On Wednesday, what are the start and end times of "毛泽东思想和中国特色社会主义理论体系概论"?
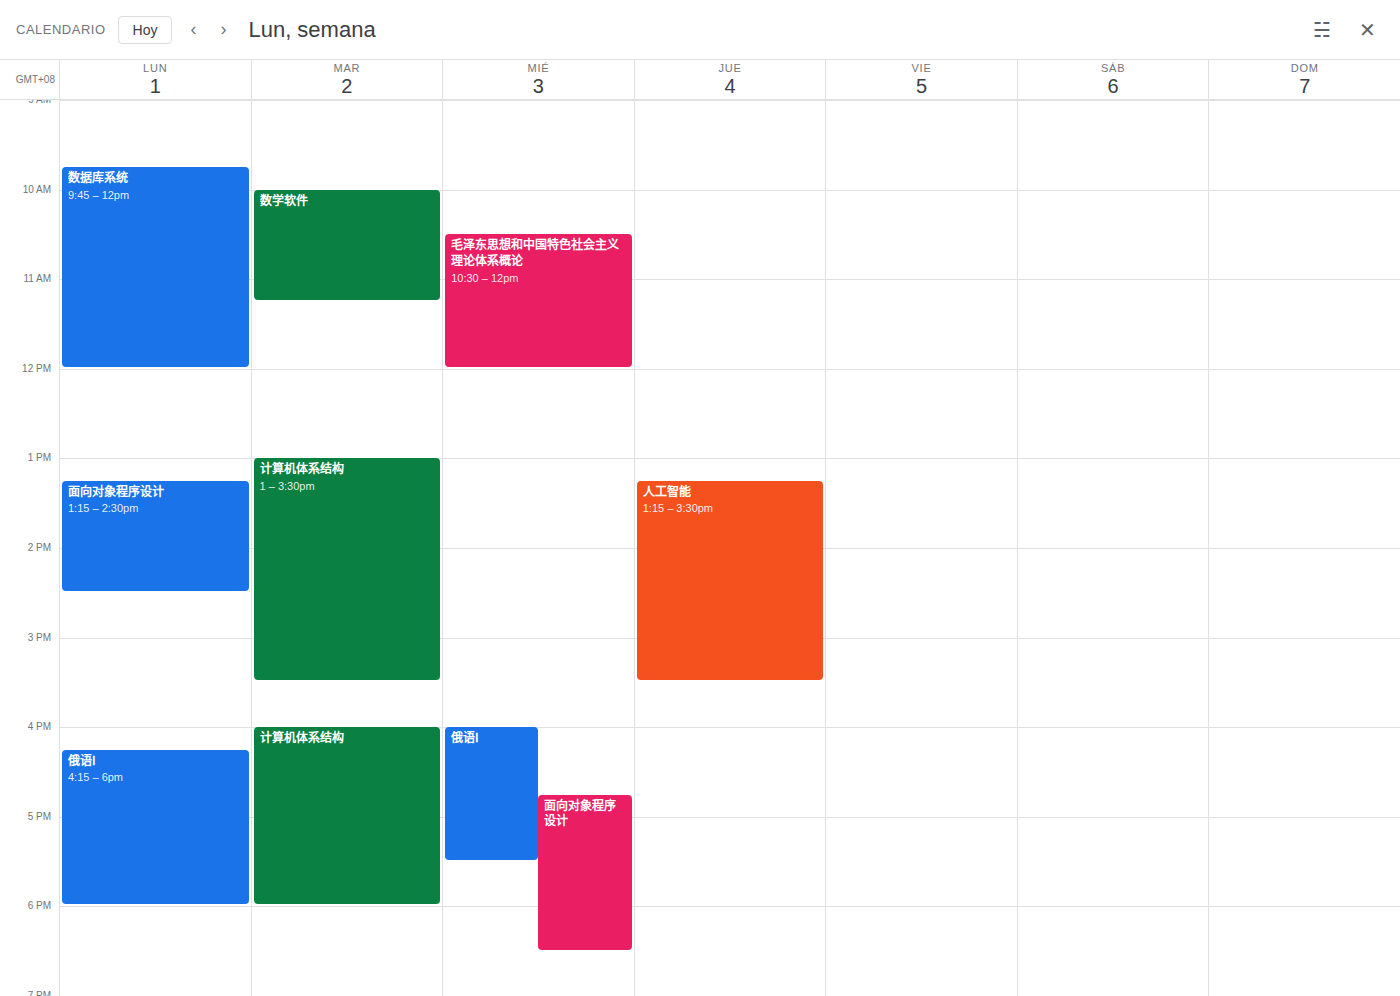
10:30 to 12:00